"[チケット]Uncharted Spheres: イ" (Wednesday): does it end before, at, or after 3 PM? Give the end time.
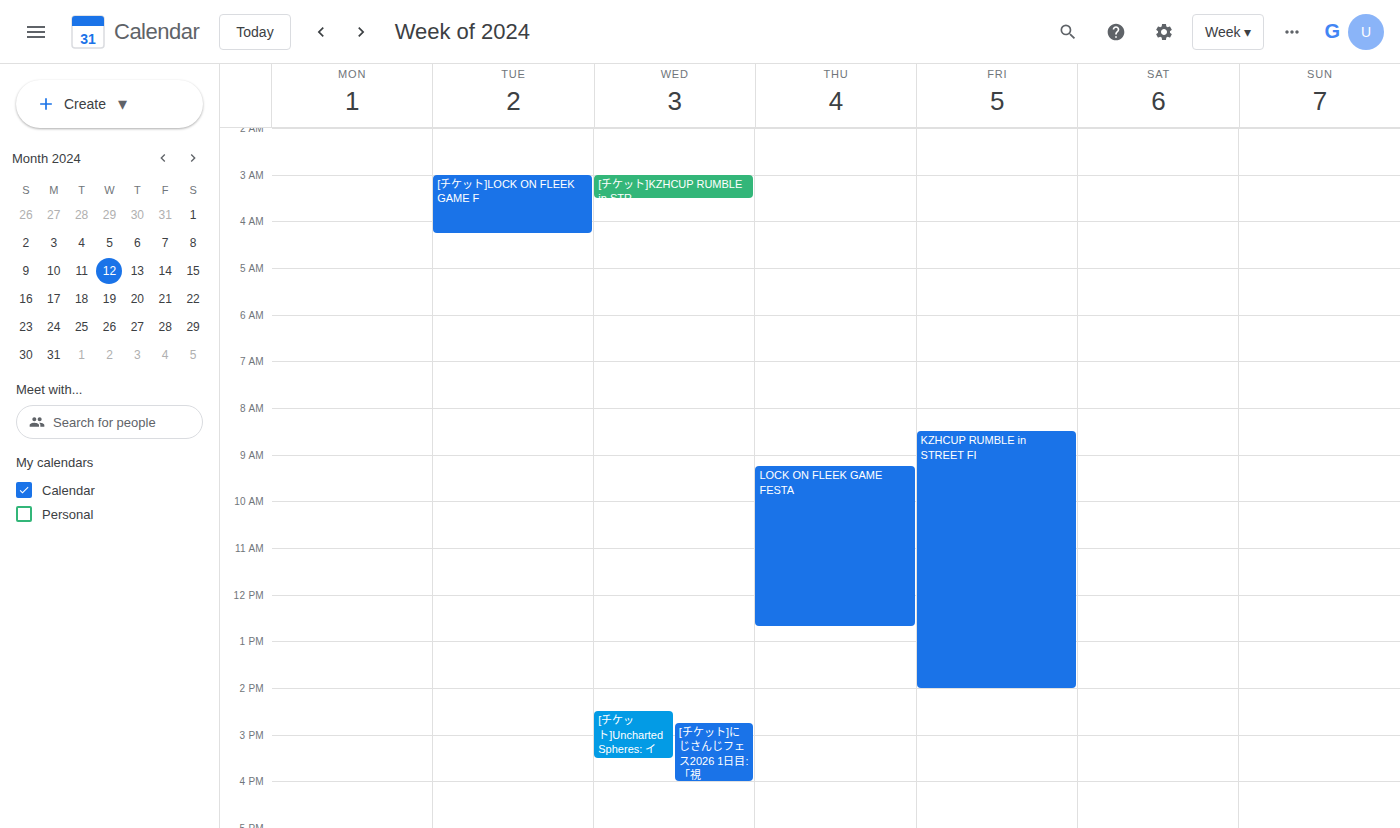
3:30 PM -- after 3 PM, 30 minutes below the 3 PM line.